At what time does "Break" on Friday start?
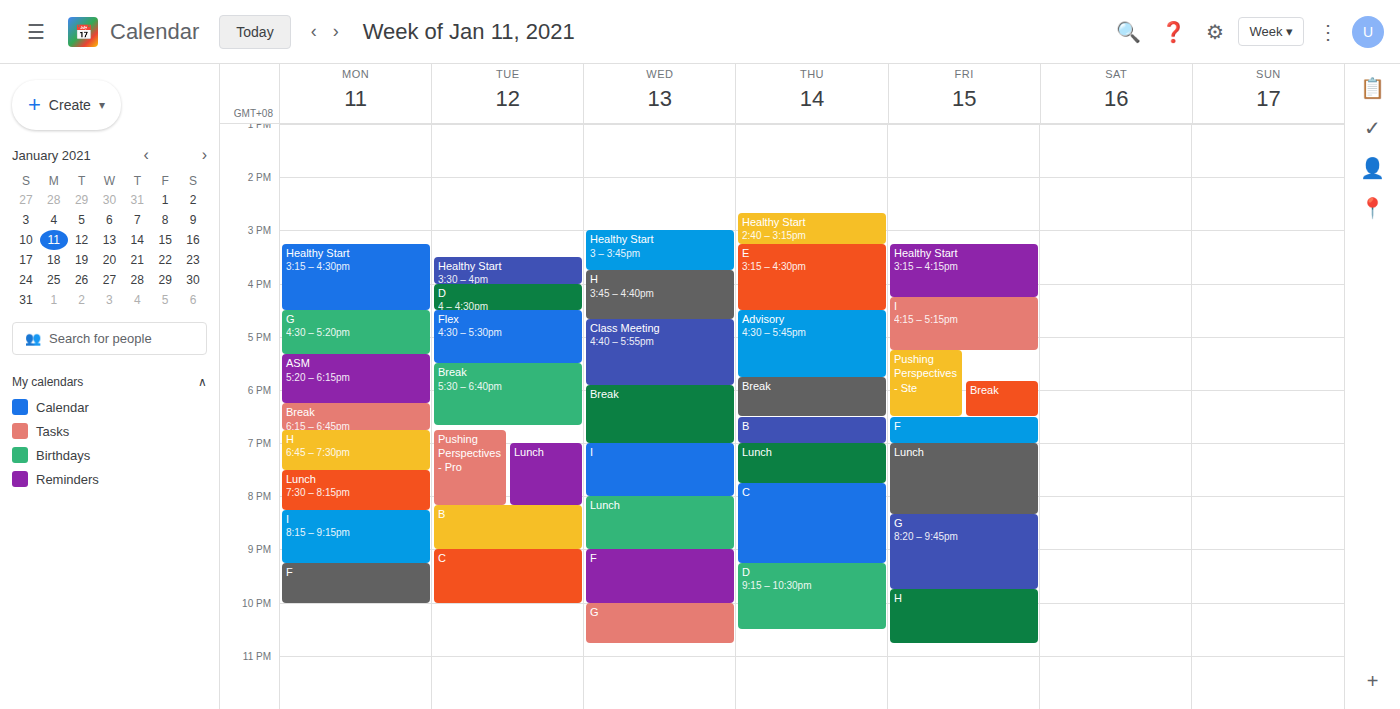
17:50